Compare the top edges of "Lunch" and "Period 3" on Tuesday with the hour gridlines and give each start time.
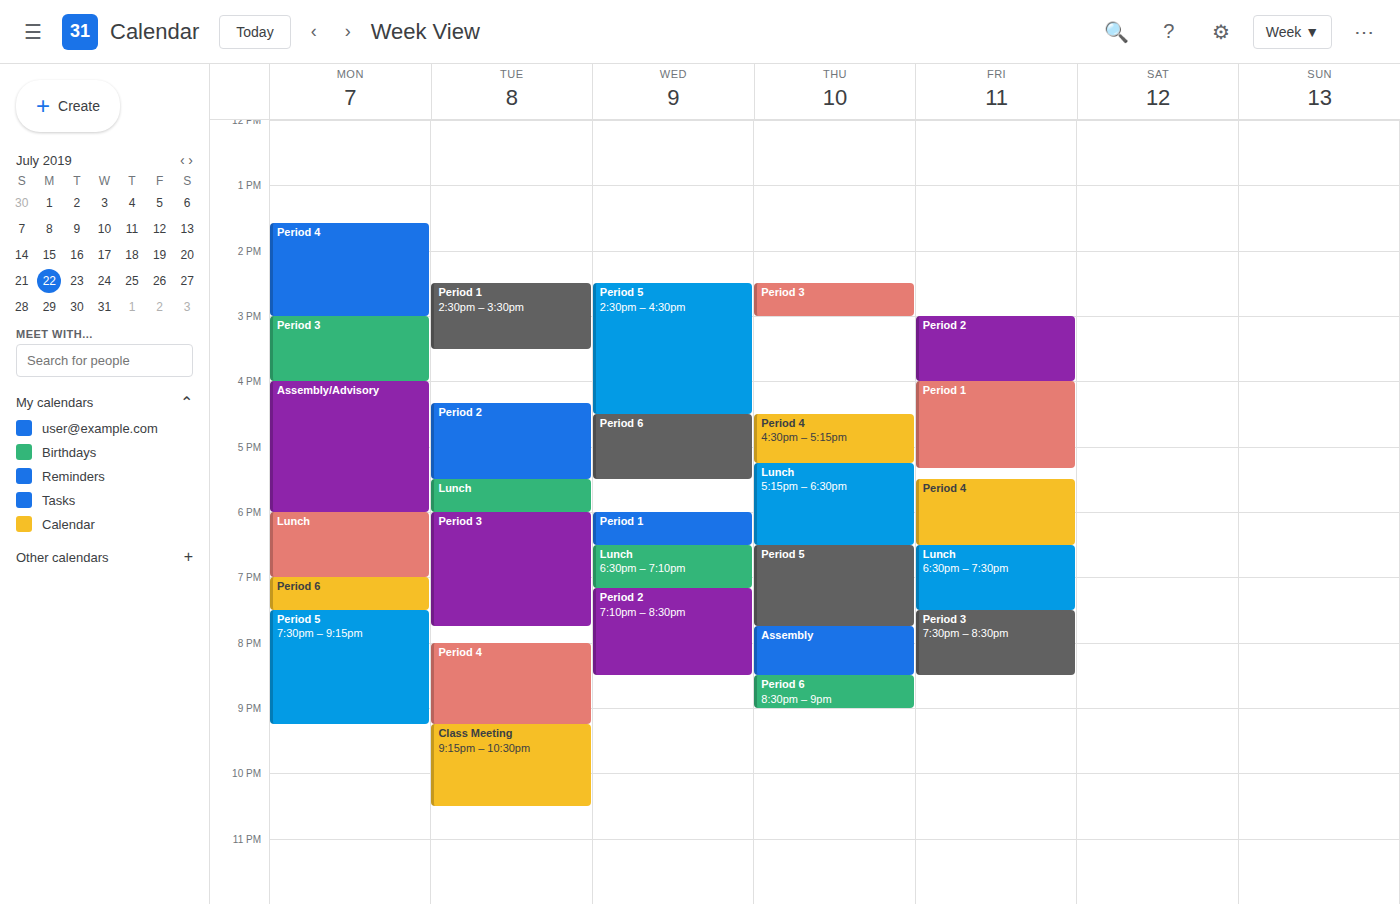
"Lunch": 5:30 PM, halfway between the 5 PM and 6 PM lines. "Period 3": 6:00 PM, exactly on the 6 PM line.